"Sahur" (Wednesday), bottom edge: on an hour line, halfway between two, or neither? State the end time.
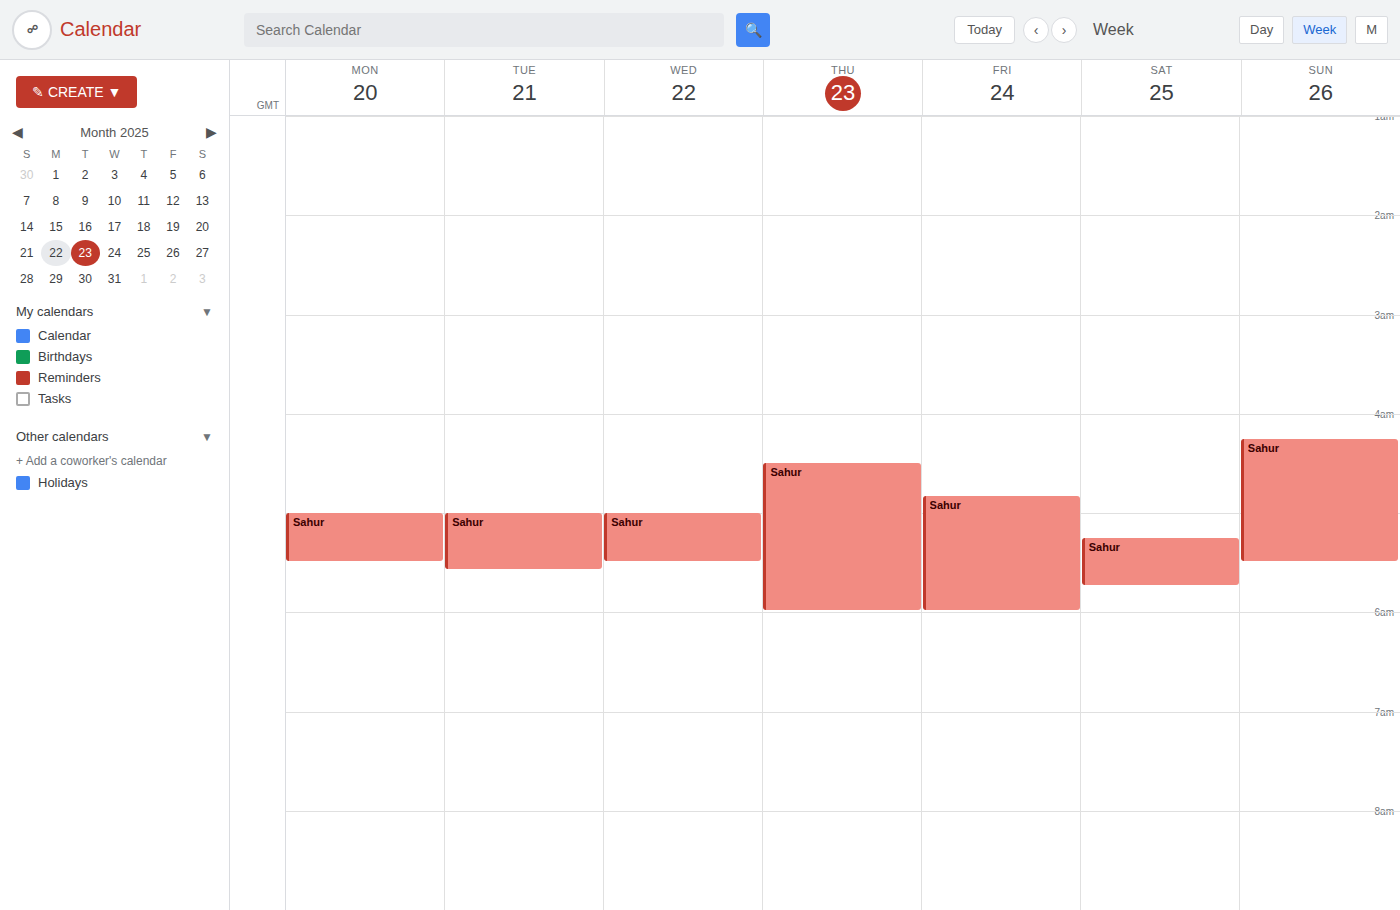
5:30 AM -- halfway between the 5 AM and 6 AM lines.